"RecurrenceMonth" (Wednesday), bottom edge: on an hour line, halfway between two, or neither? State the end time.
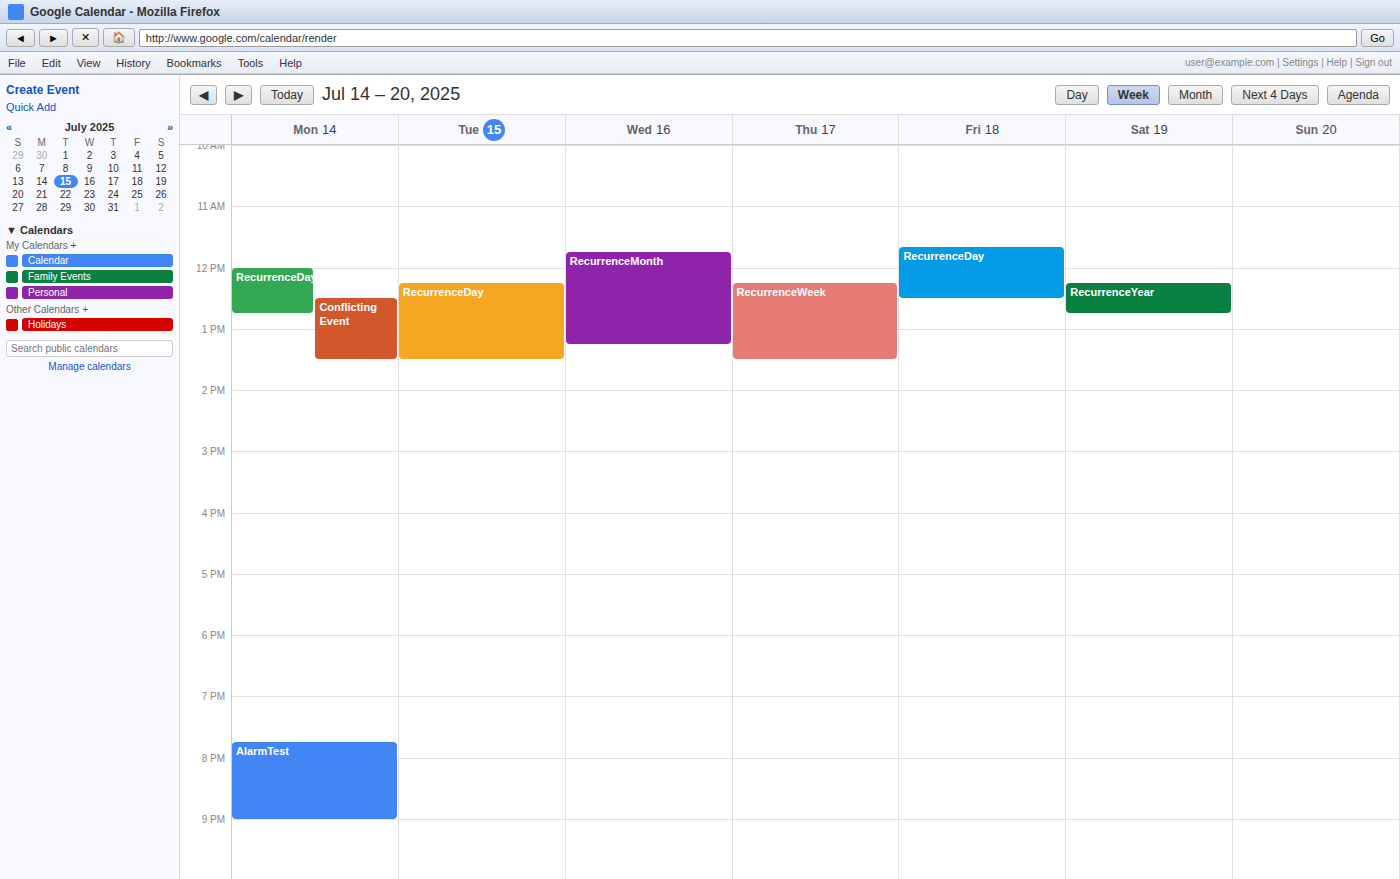
1:15 PM -- neither: a quarter of the way from the 1 PM line to the 2 PM line.